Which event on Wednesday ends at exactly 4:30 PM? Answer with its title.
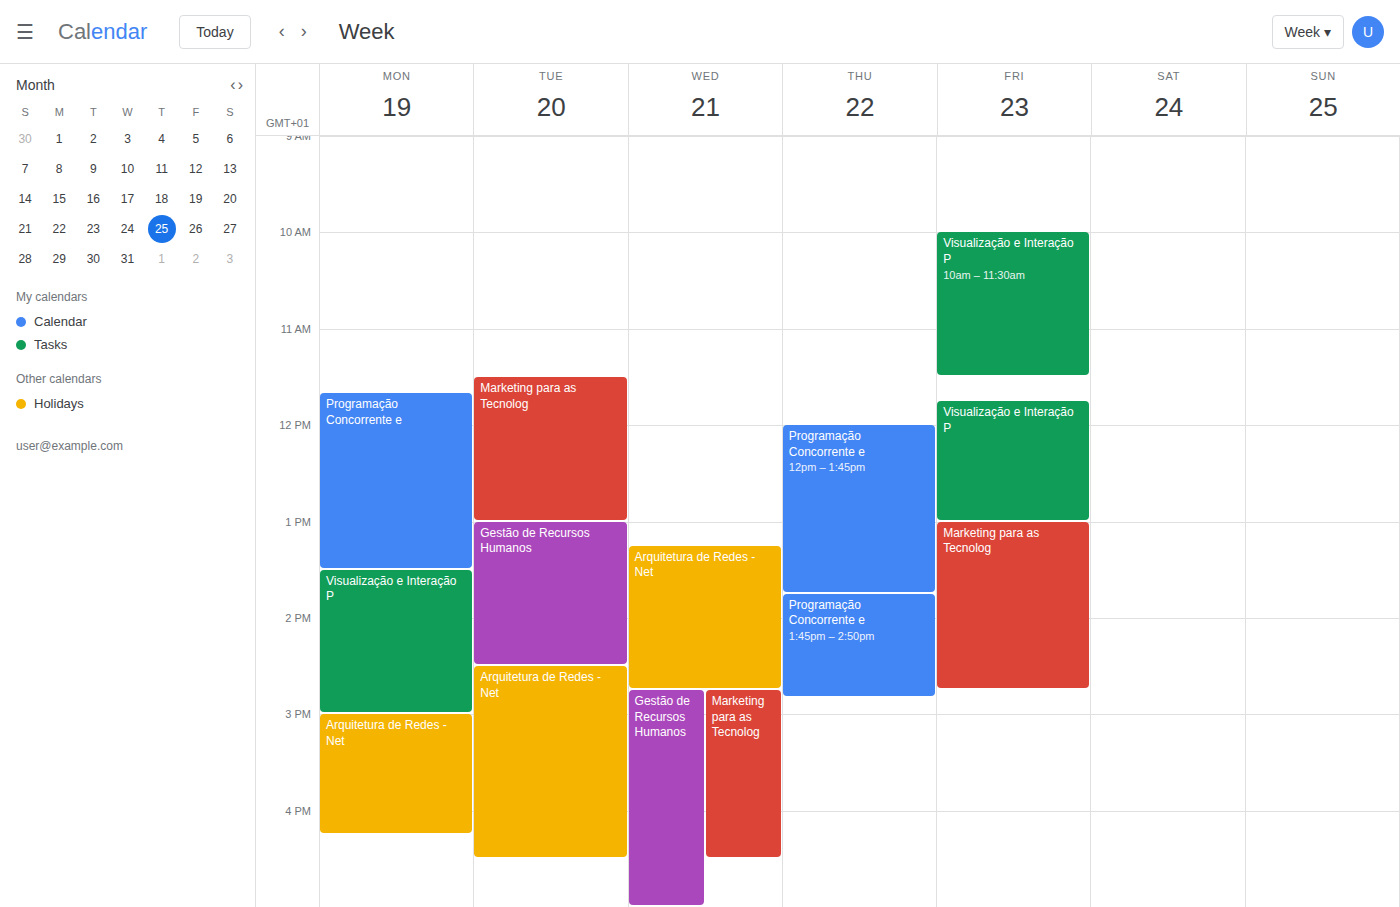
"Marketing para as Tecnolog"